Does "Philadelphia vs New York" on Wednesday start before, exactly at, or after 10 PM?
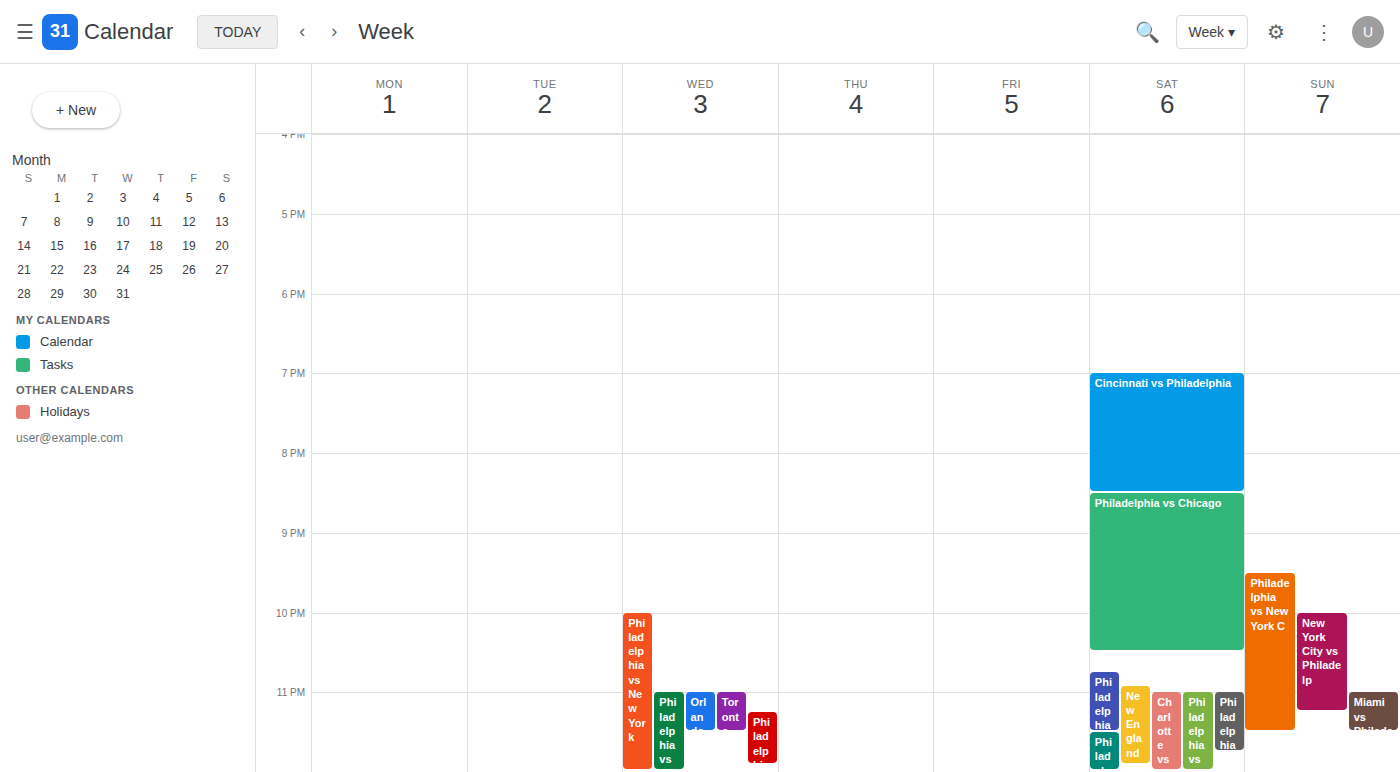
10:00 PM -- exactly at 10 PM, on the 10 PM line.